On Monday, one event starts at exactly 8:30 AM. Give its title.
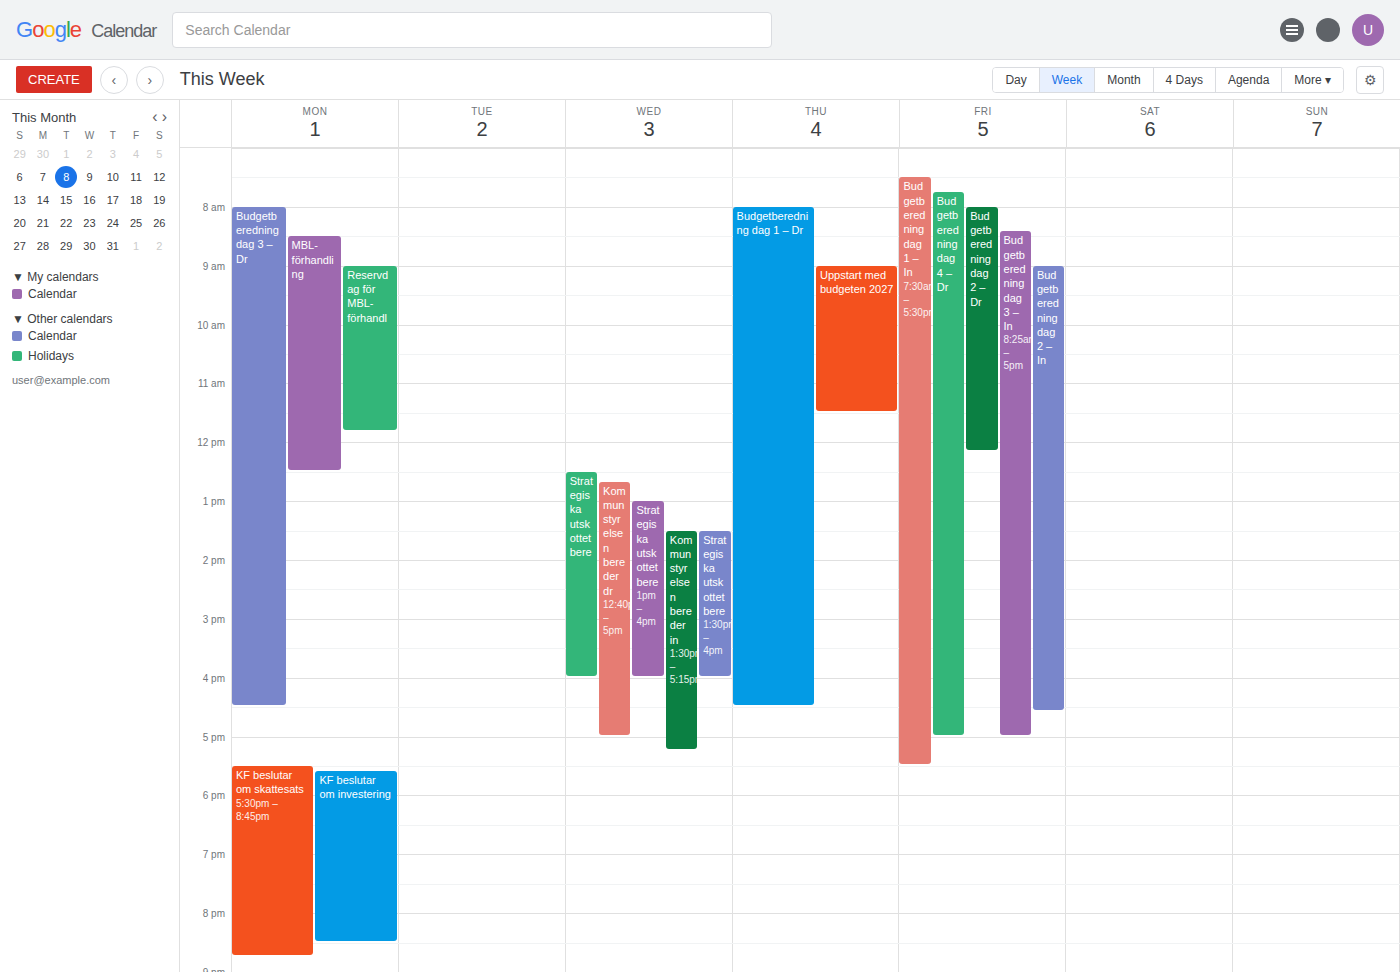
"MBL-förhandling"